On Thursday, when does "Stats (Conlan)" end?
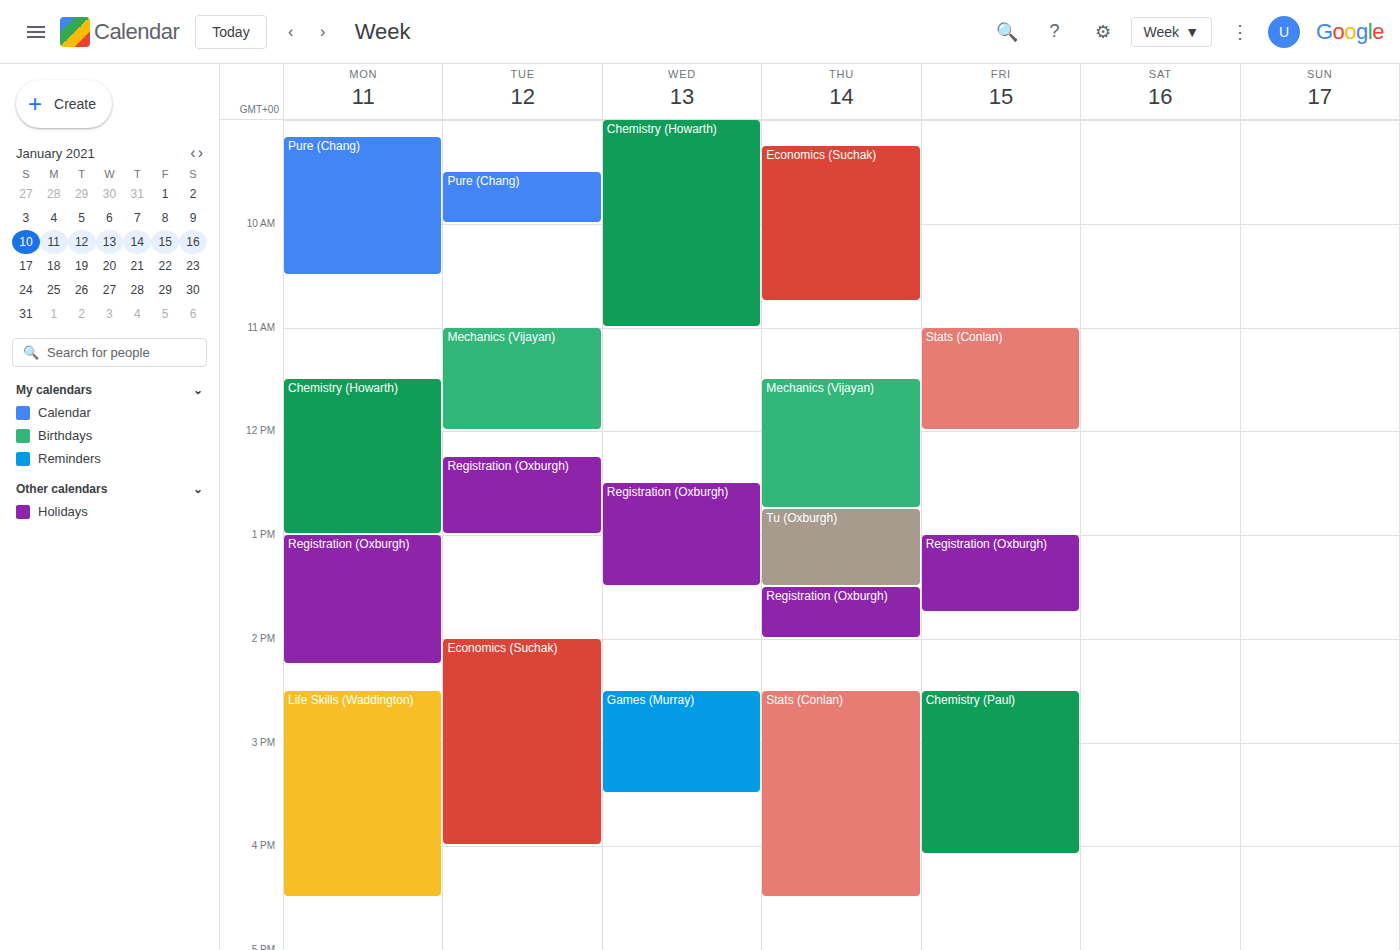
4:30 PM